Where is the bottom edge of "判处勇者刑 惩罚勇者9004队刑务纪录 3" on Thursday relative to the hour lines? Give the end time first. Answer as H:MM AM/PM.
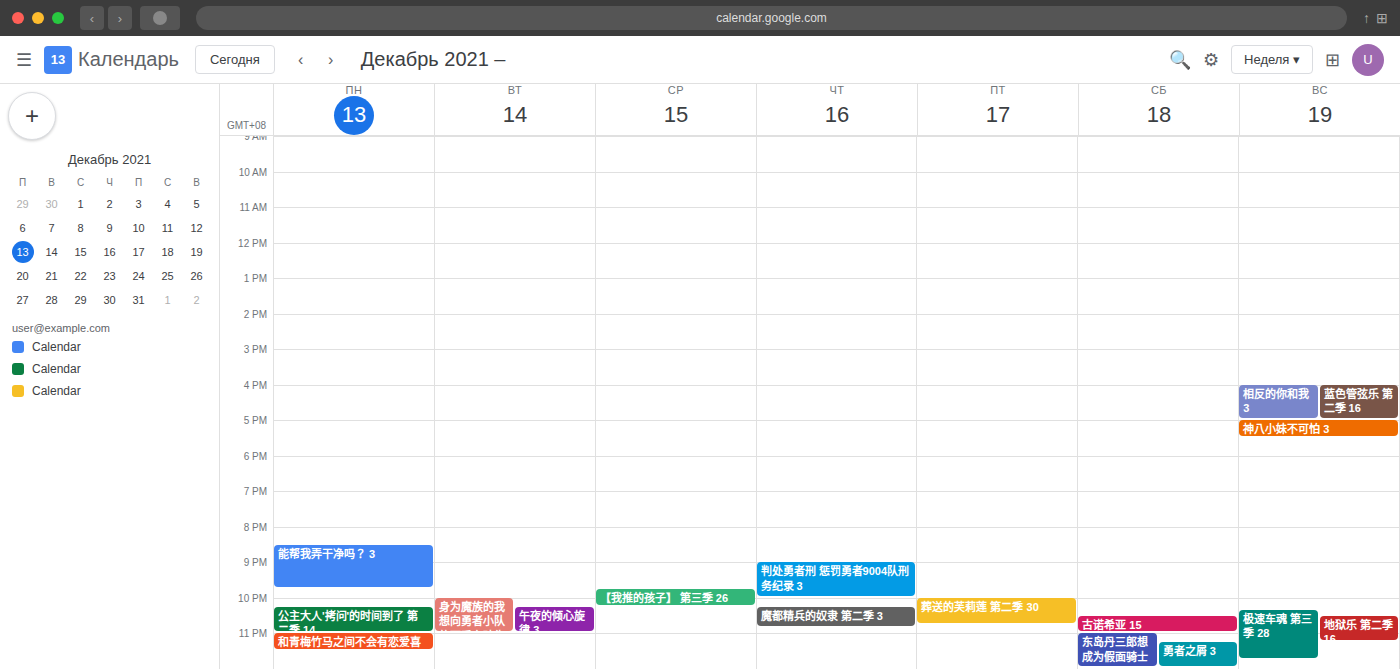
10:00 PM -- exactly on the 10 PM line.